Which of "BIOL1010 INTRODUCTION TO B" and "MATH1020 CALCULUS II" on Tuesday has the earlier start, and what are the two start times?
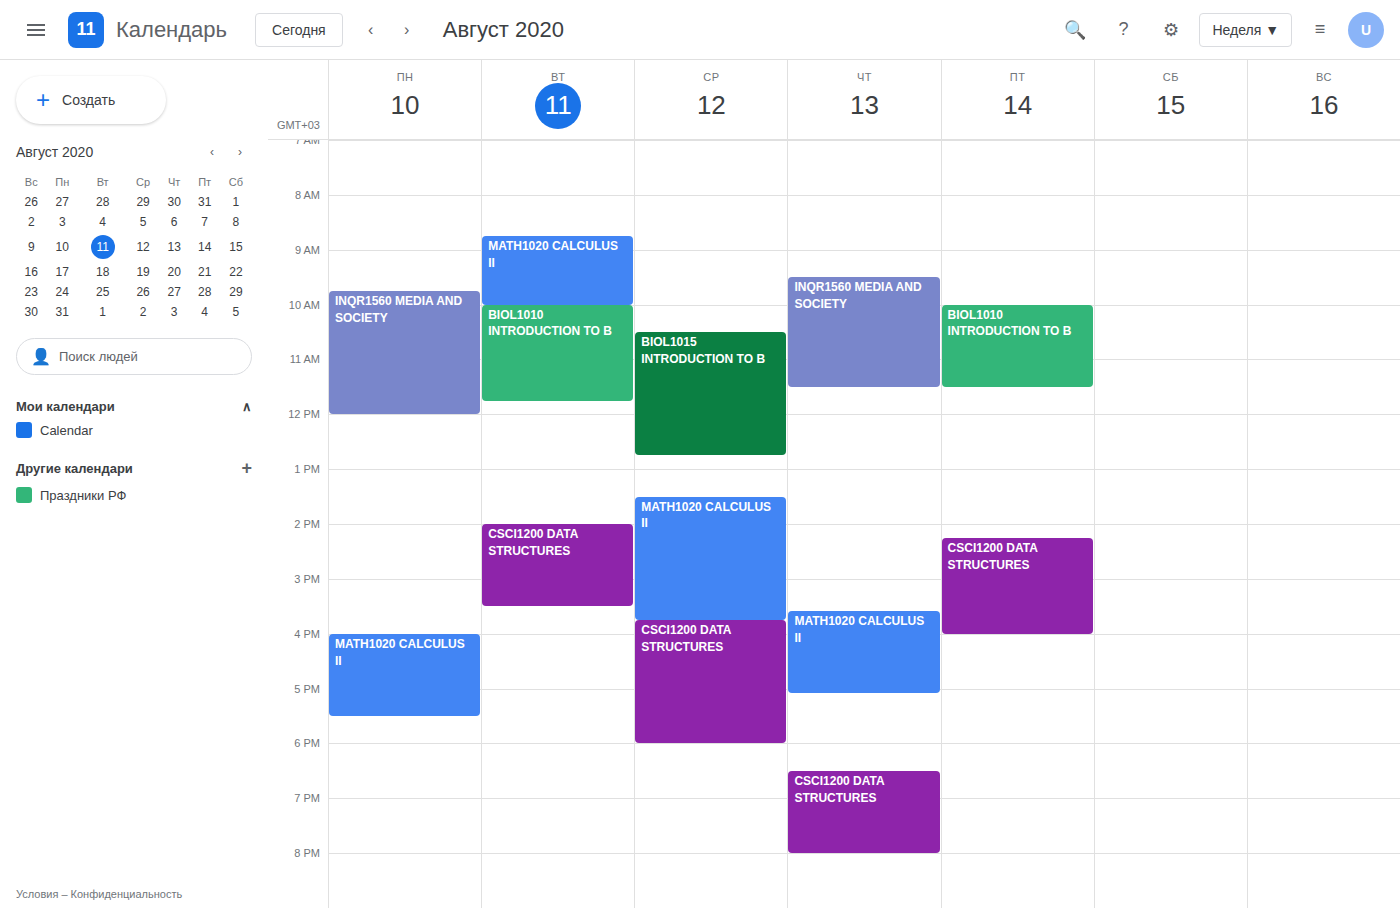
"MATH1020 CALCULUS II" 8:45 AM; "BIOL1010 INTRODUCTION TO B" 10:00 AM.